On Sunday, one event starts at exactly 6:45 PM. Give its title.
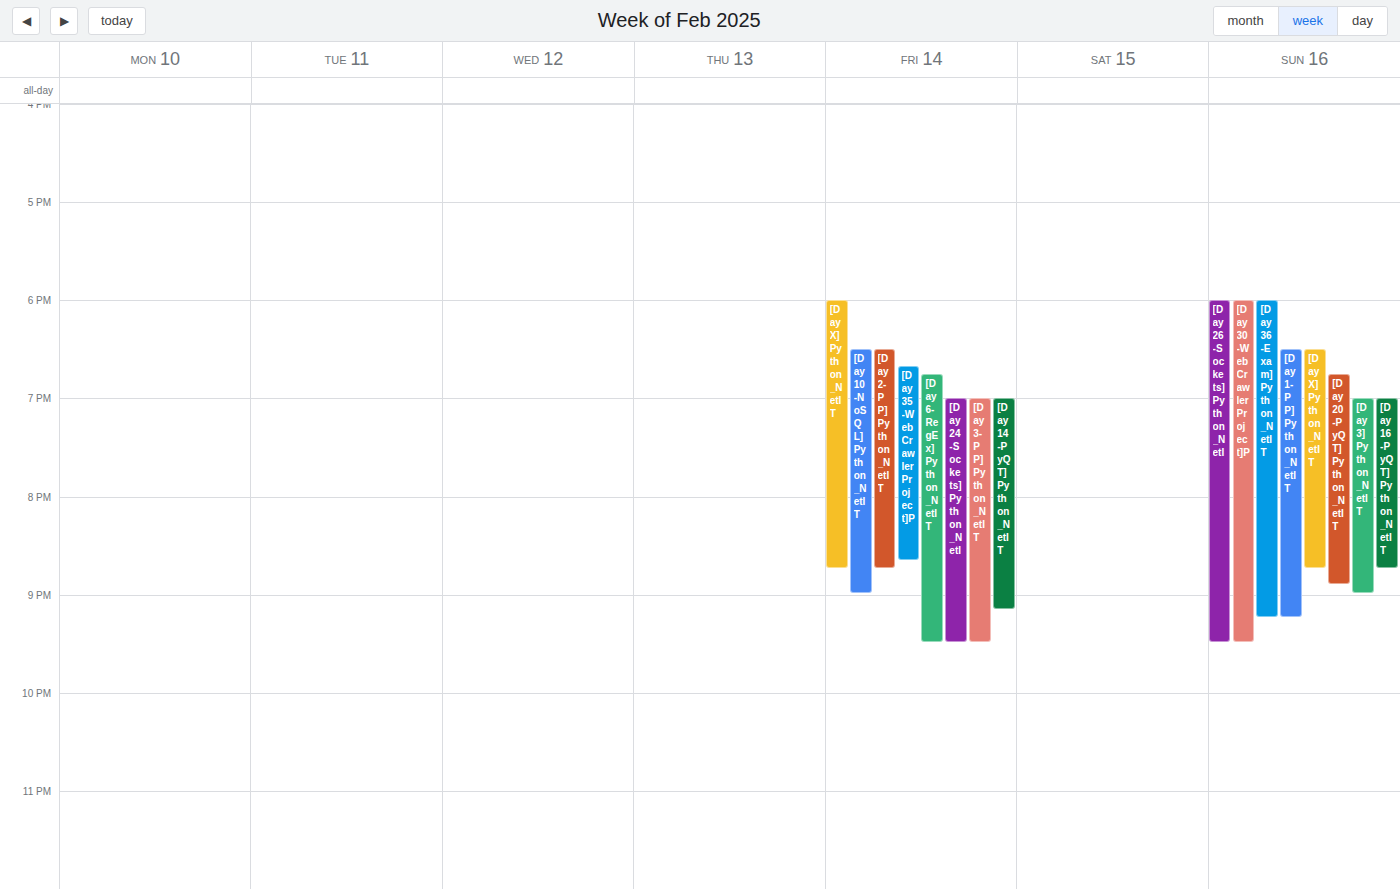
"[Day20-PyQT]Python_NetIT"